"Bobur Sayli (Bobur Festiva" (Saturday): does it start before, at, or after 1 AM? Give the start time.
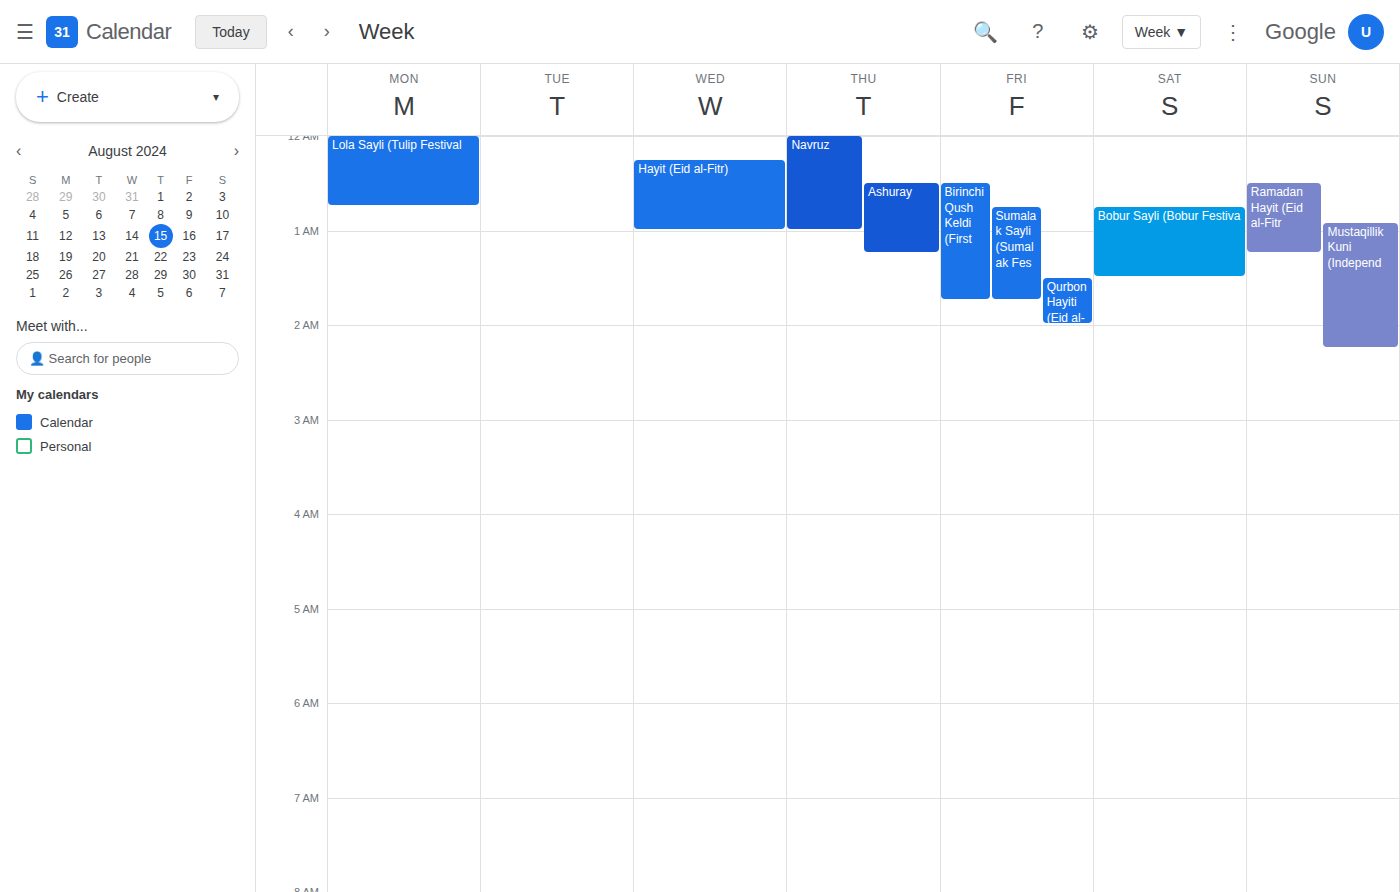
12:45 AM -- before 1 AM, 15 minutes above the 1 AM line.